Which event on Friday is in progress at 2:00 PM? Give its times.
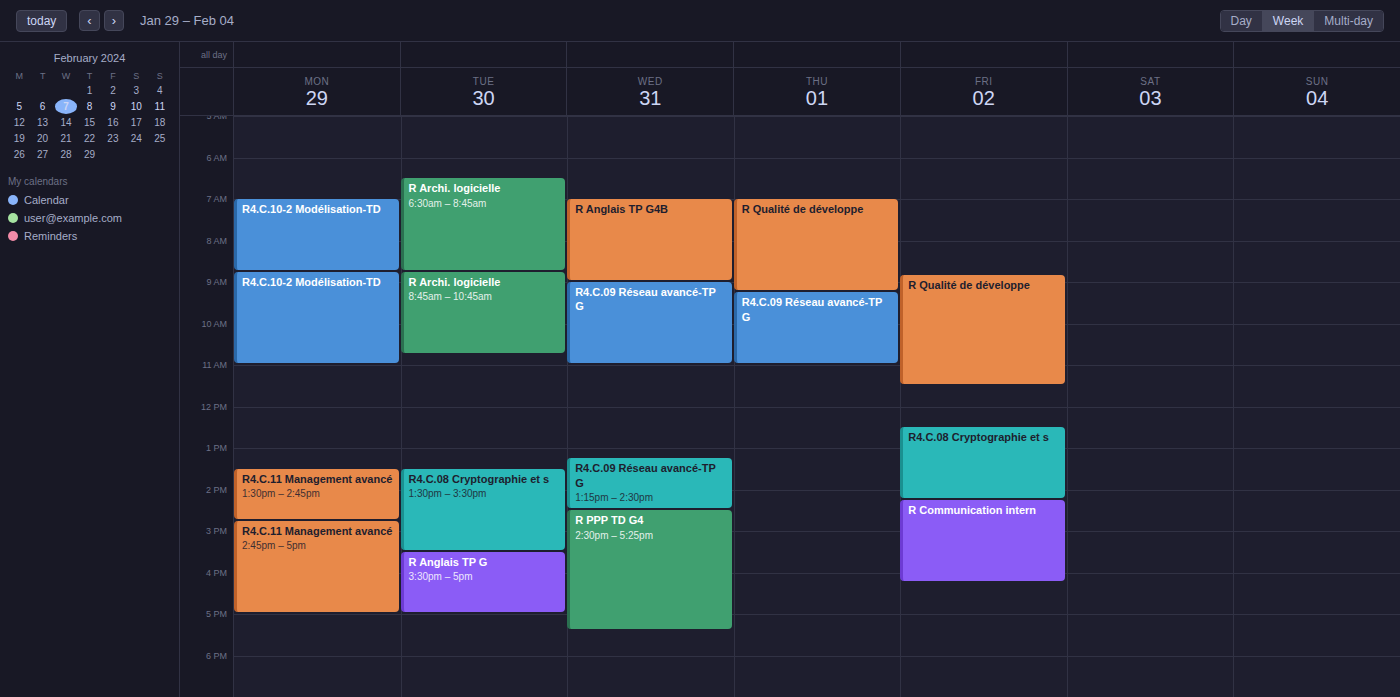
"R4.C.08 Cryptographie et s", 12:30 PM to 2:15 PM